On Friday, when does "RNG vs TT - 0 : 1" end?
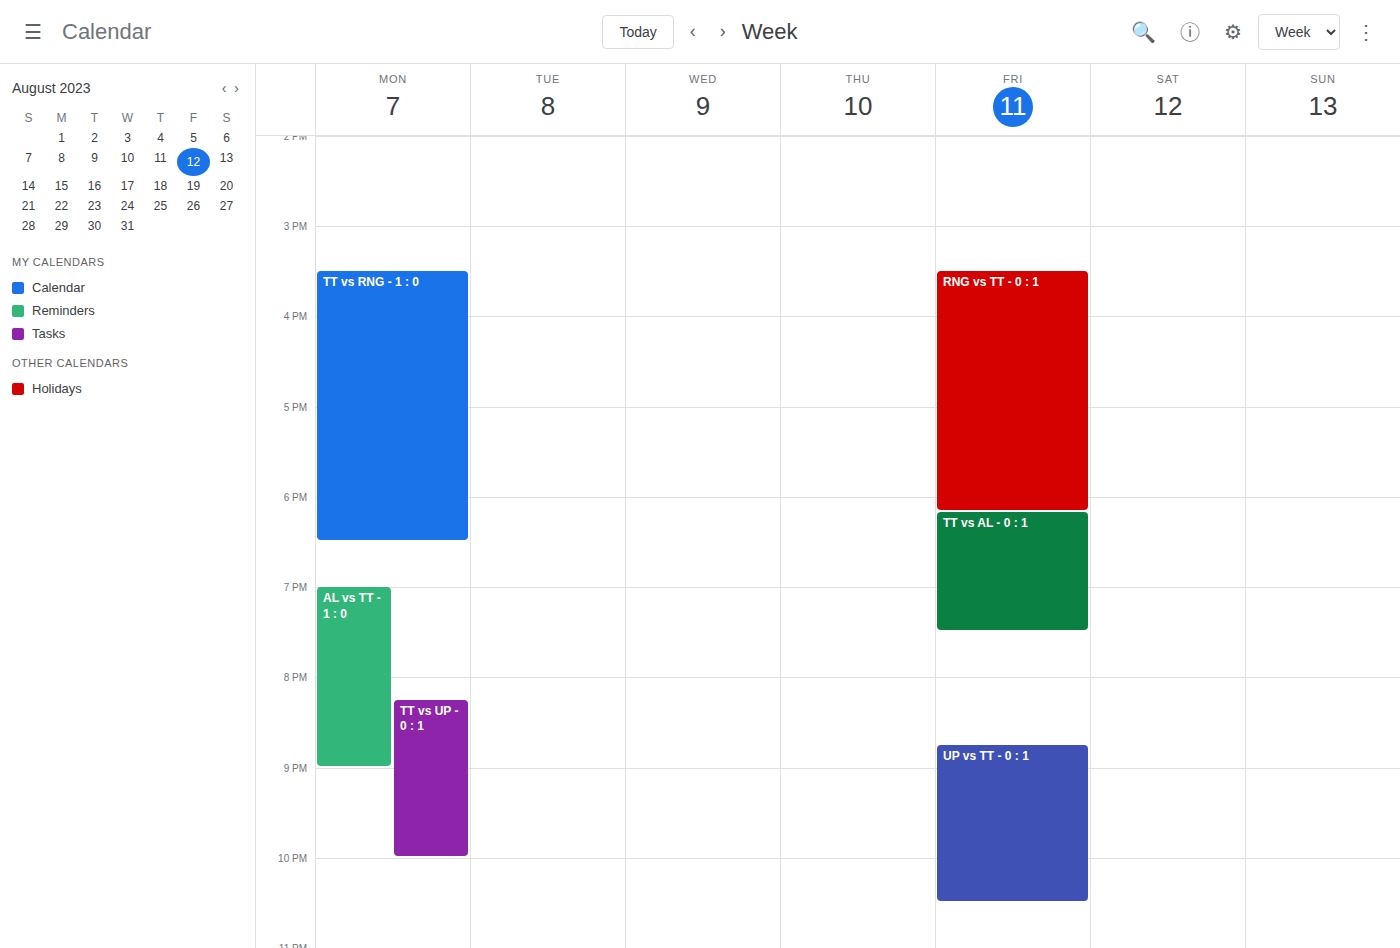
18:10